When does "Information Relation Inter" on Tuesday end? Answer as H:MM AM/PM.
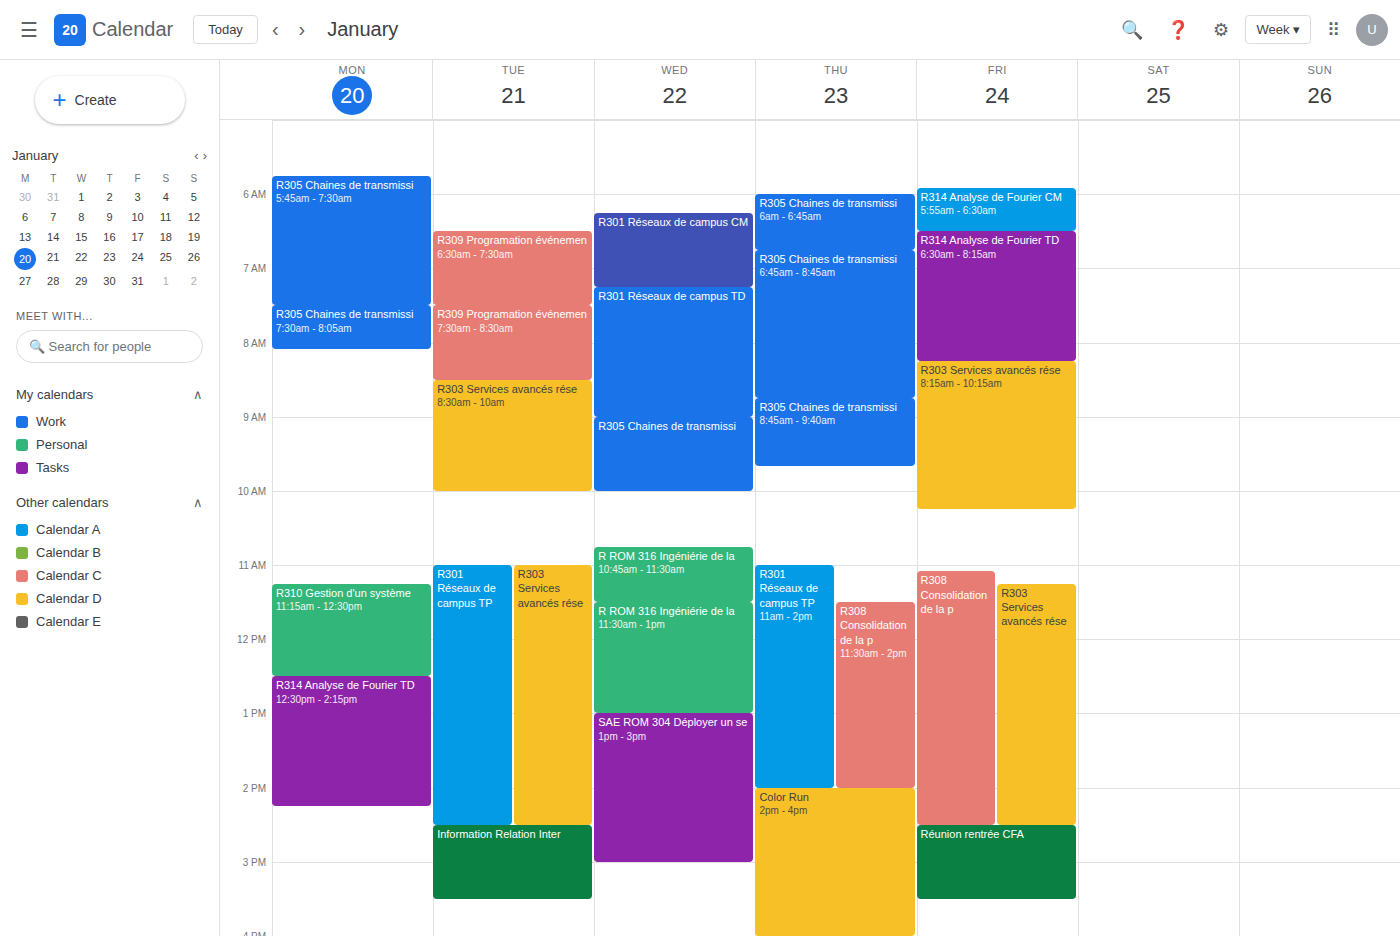
3:30 PM